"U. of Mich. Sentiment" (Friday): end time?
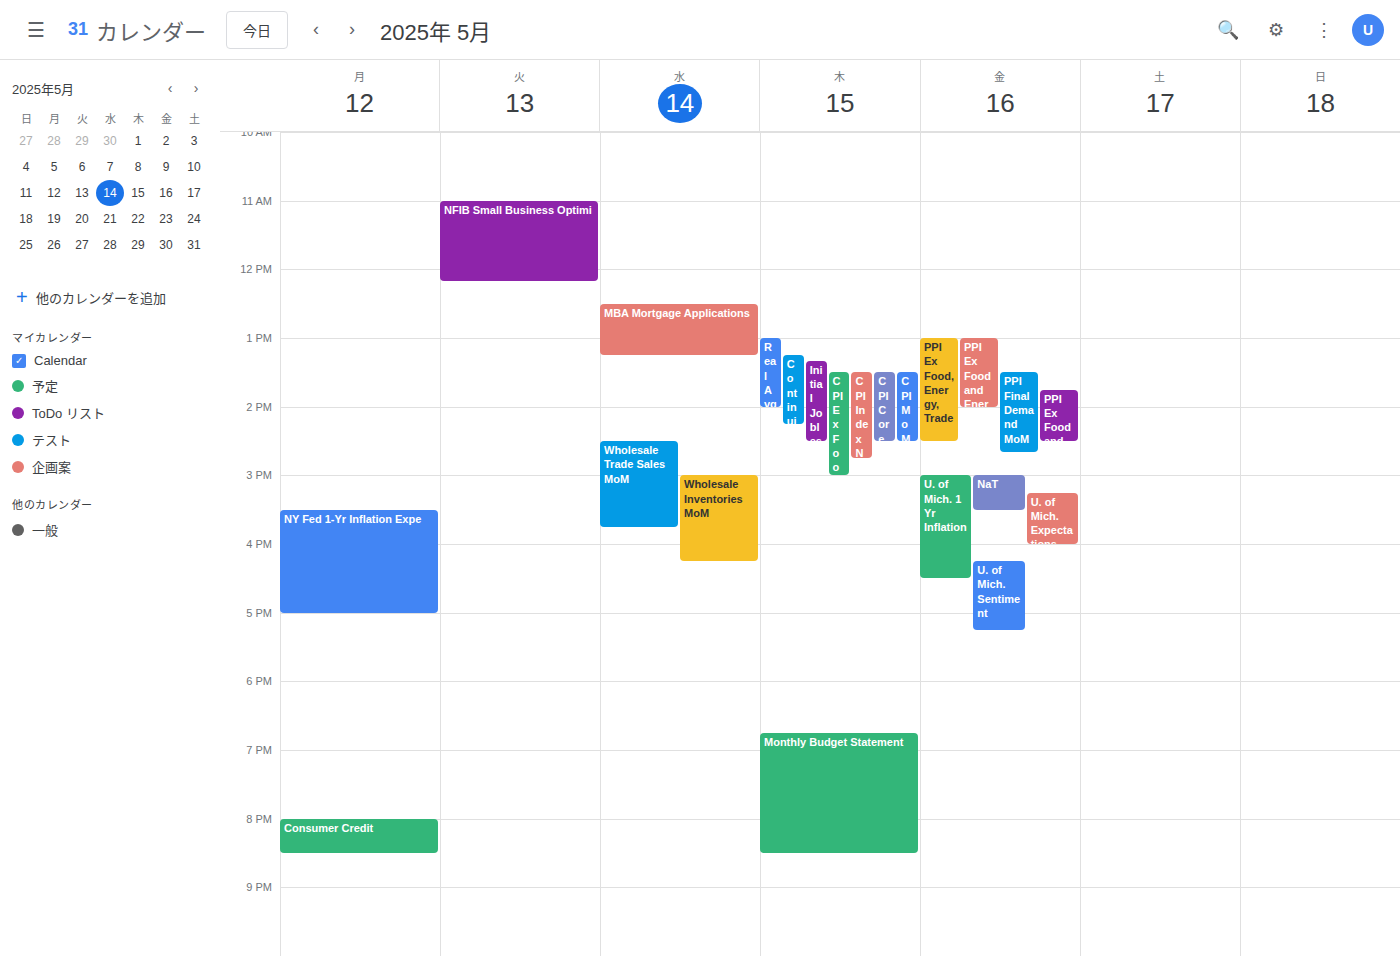
17:15